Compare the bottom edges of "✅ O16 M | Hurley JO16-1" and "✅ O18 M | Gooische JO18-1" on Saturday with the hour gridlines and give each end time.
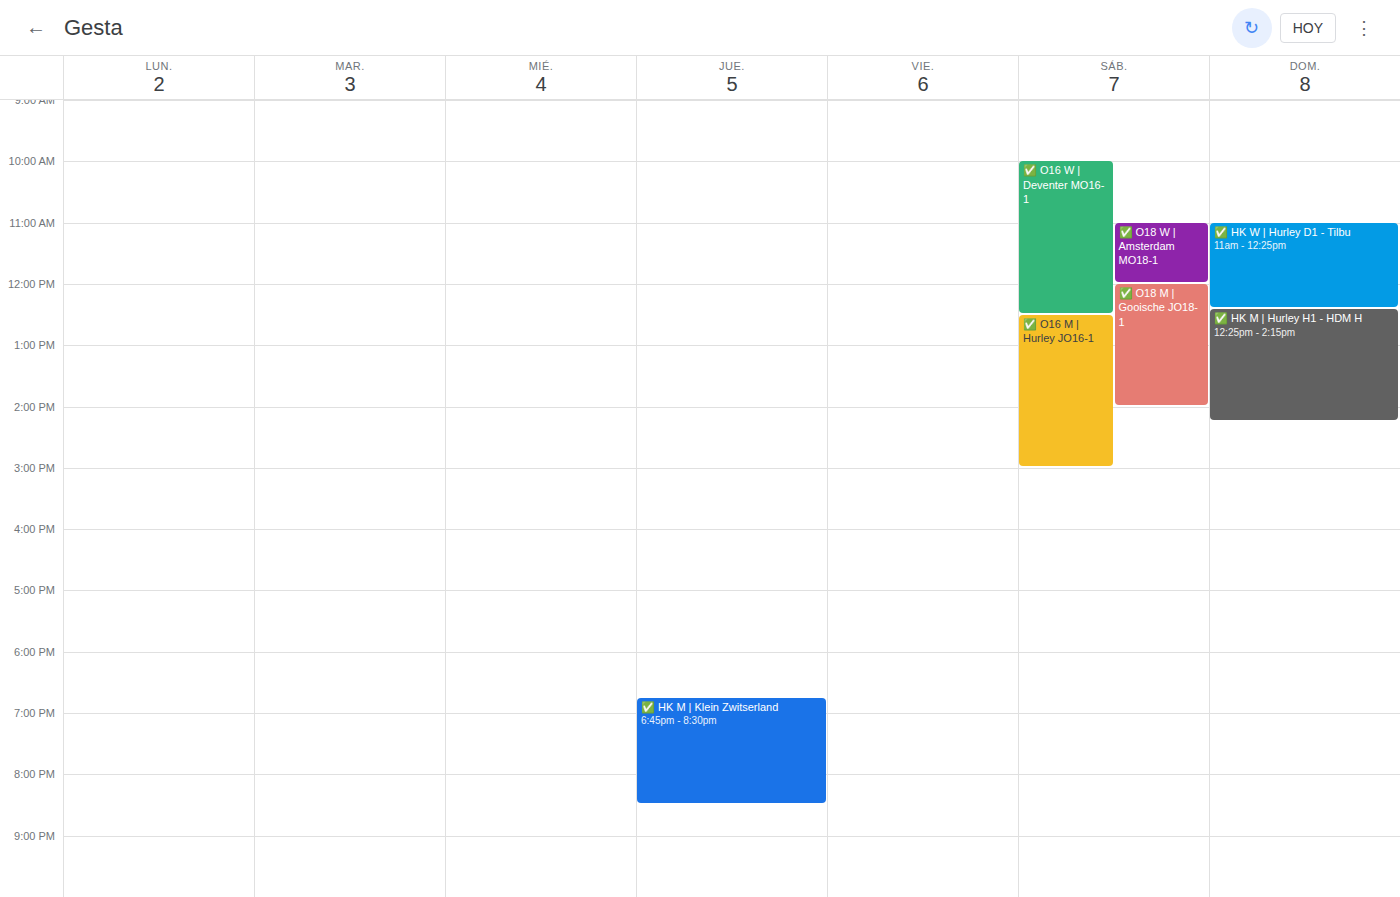
"✅ O16 M | Hurley JO16-1": 15:00, exactly on the 15:00 line. "✅ O18 M | Gooische JO18-1": 14:00, exactly on the 14:00 line.